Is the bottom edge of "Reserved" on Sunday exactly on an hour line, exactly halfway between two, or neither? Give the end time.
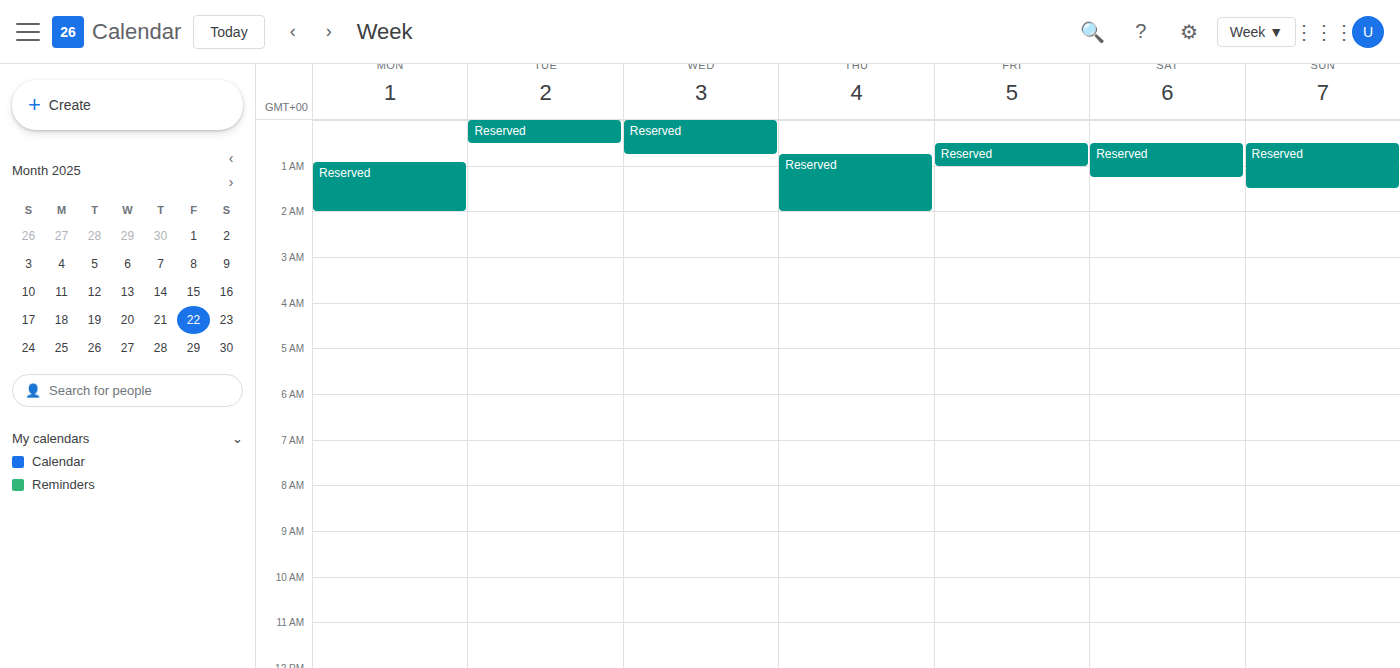
1:30 AM -- halfway between the 1 AM and 2 AM lines.